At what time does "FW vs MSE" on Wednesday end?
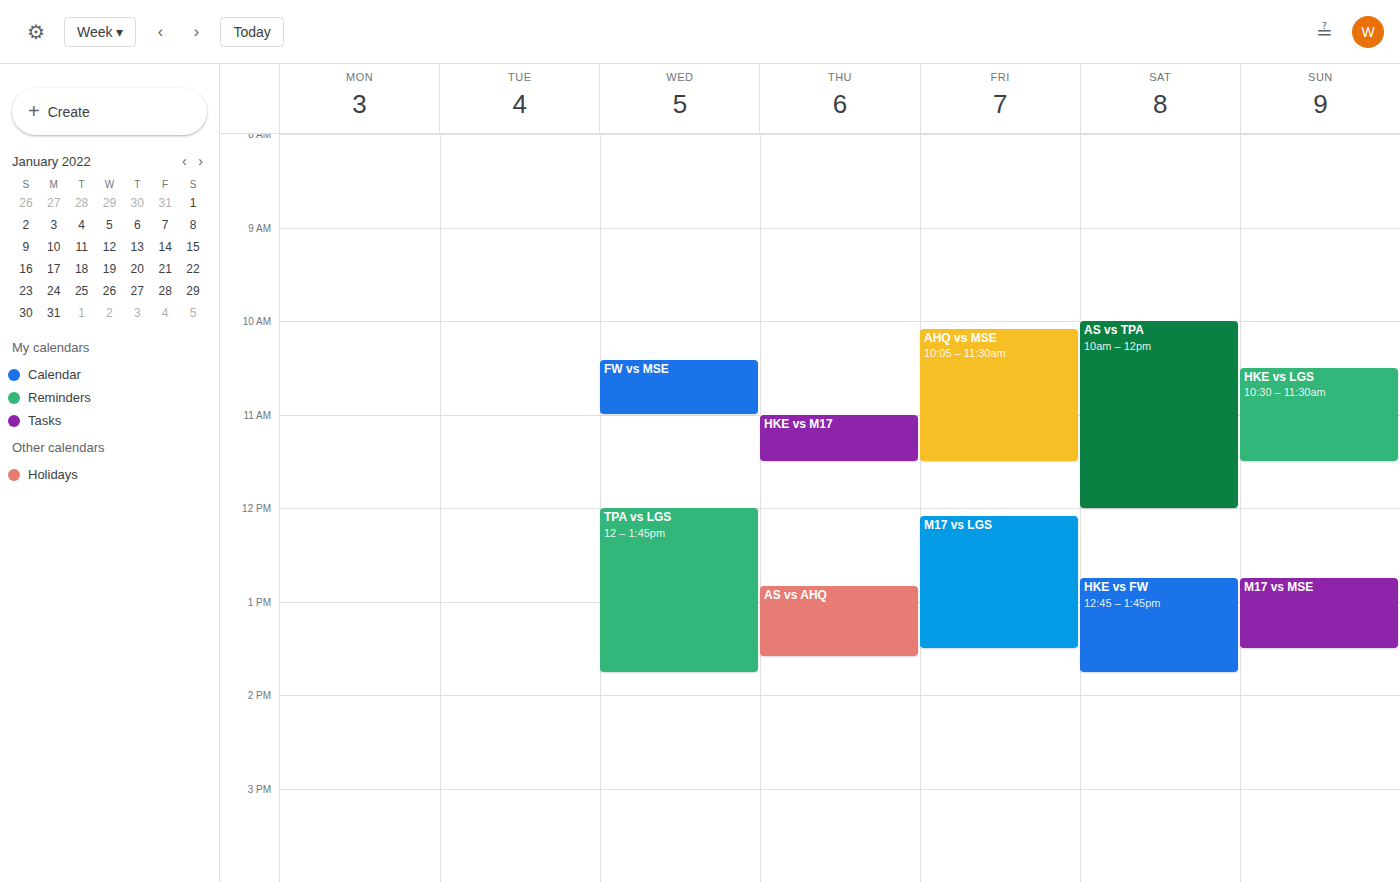
11:00 AM